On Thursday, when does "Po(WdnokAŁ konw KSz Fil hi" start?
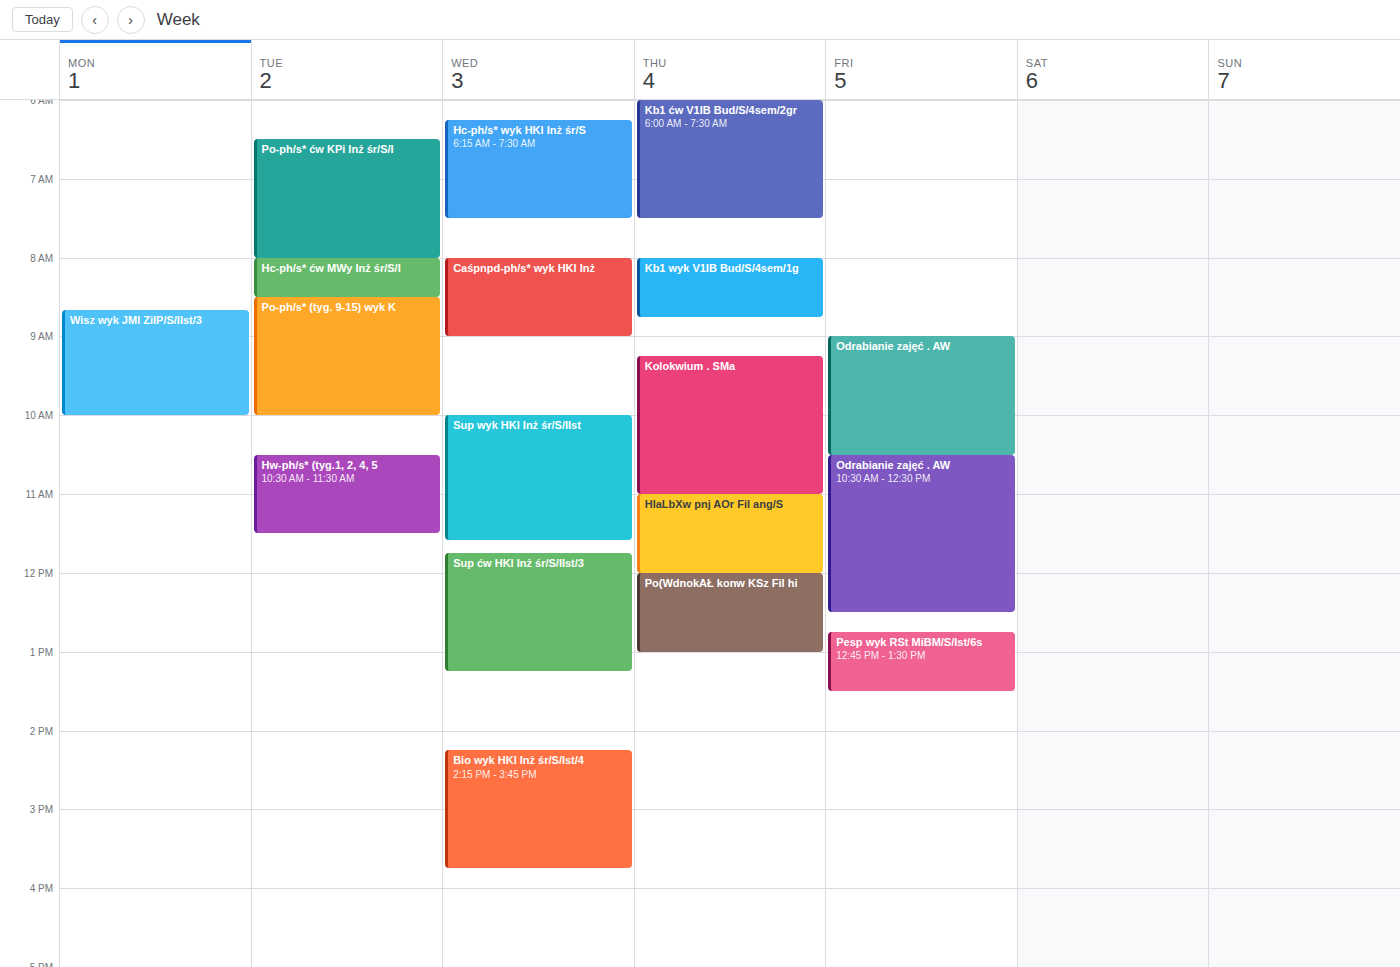
12:00 PM